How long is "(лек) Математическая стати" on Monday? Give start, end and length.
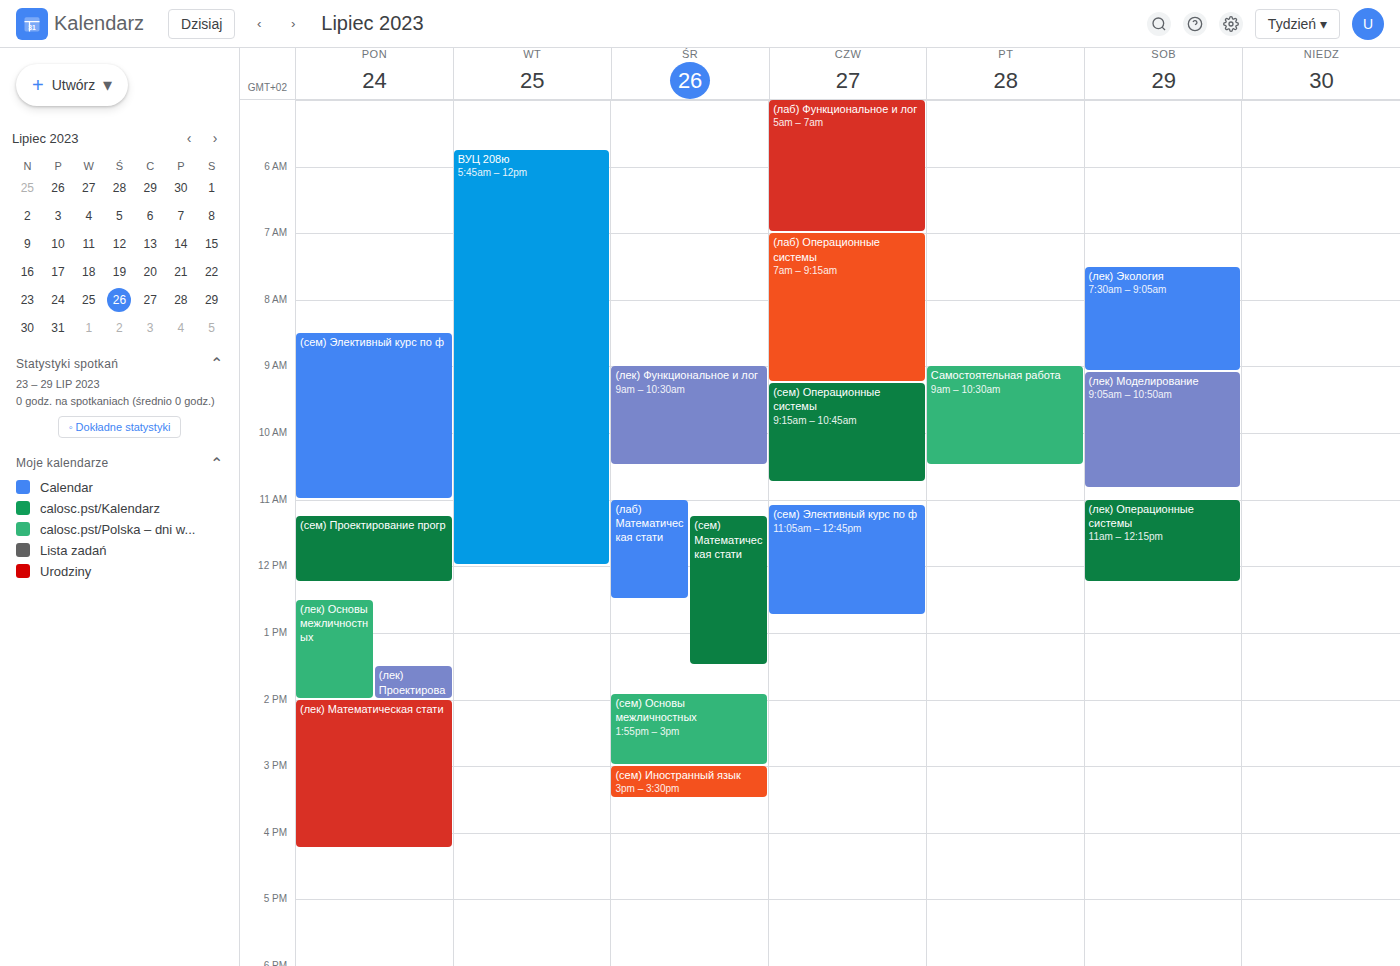
2:00 PM to 4:15 PM, 2 hours 15 minutes